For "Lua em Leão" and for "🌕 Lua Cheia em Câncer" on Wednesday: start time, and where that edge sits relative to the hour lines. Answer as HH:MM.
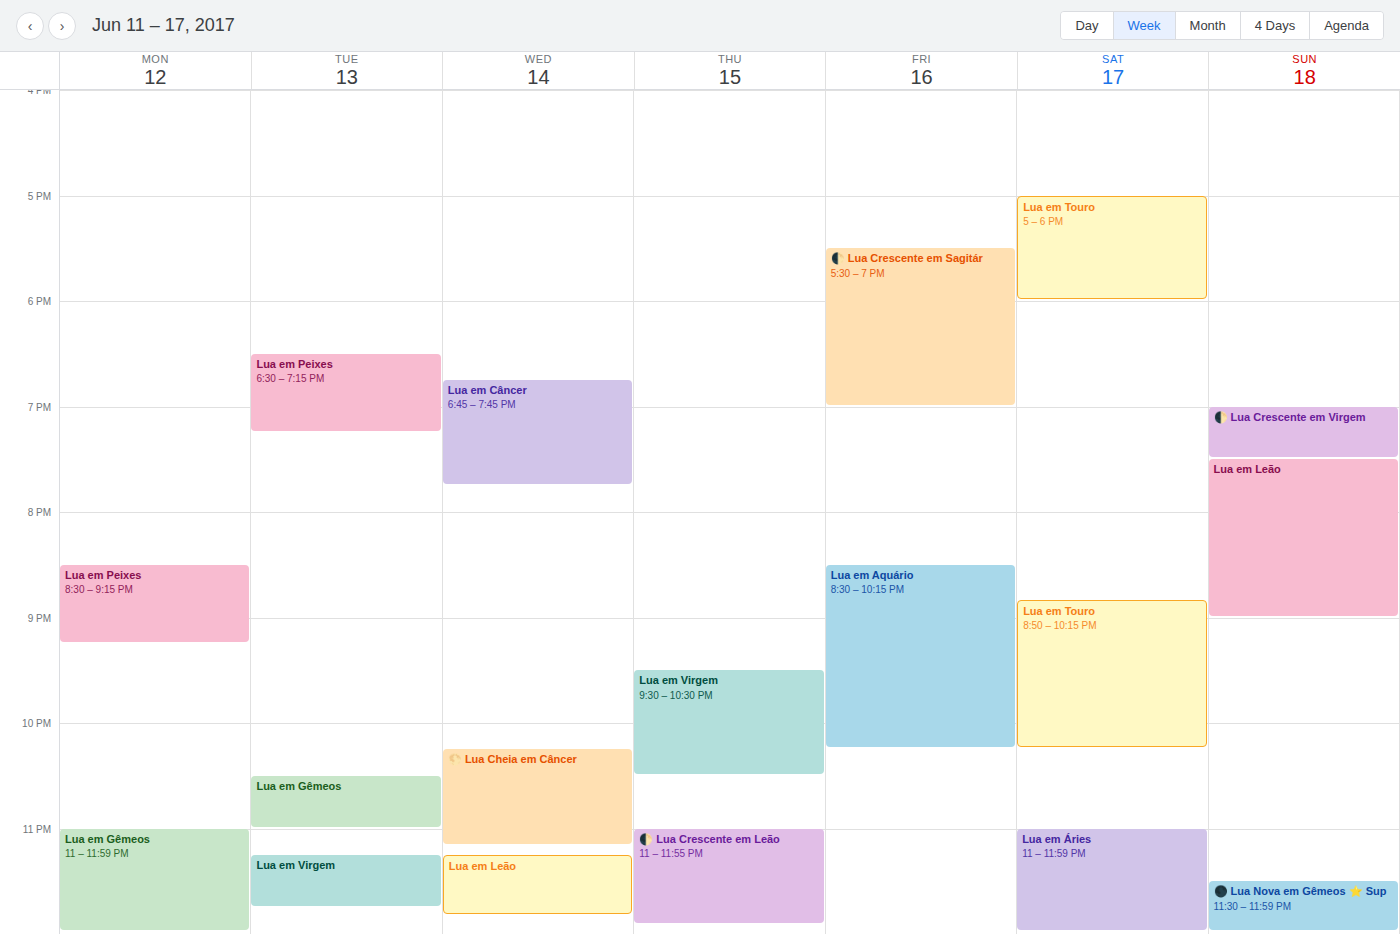
"Lua em Leão": 23:15, neither: a quarter of the way from the 23:00 line to the 24:00 line. "🌕 Lua Cheia em Câncer": 22:15, neither: a quarter of the way from the 22:00 line to the 23:00 line.